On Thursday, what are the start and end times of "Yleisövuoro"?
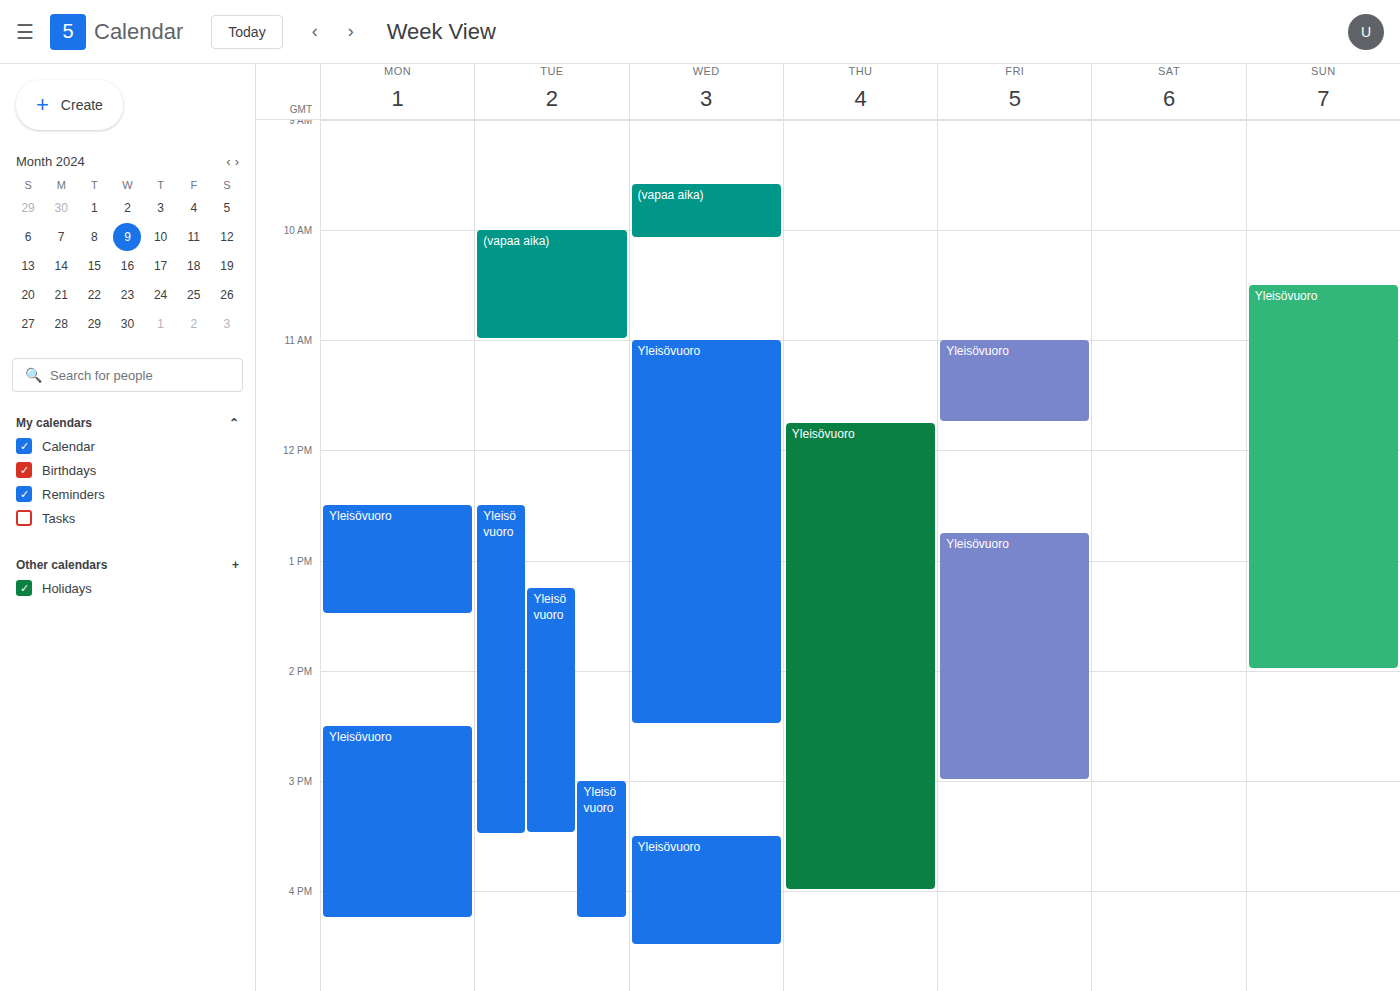
11:45 to 16:00